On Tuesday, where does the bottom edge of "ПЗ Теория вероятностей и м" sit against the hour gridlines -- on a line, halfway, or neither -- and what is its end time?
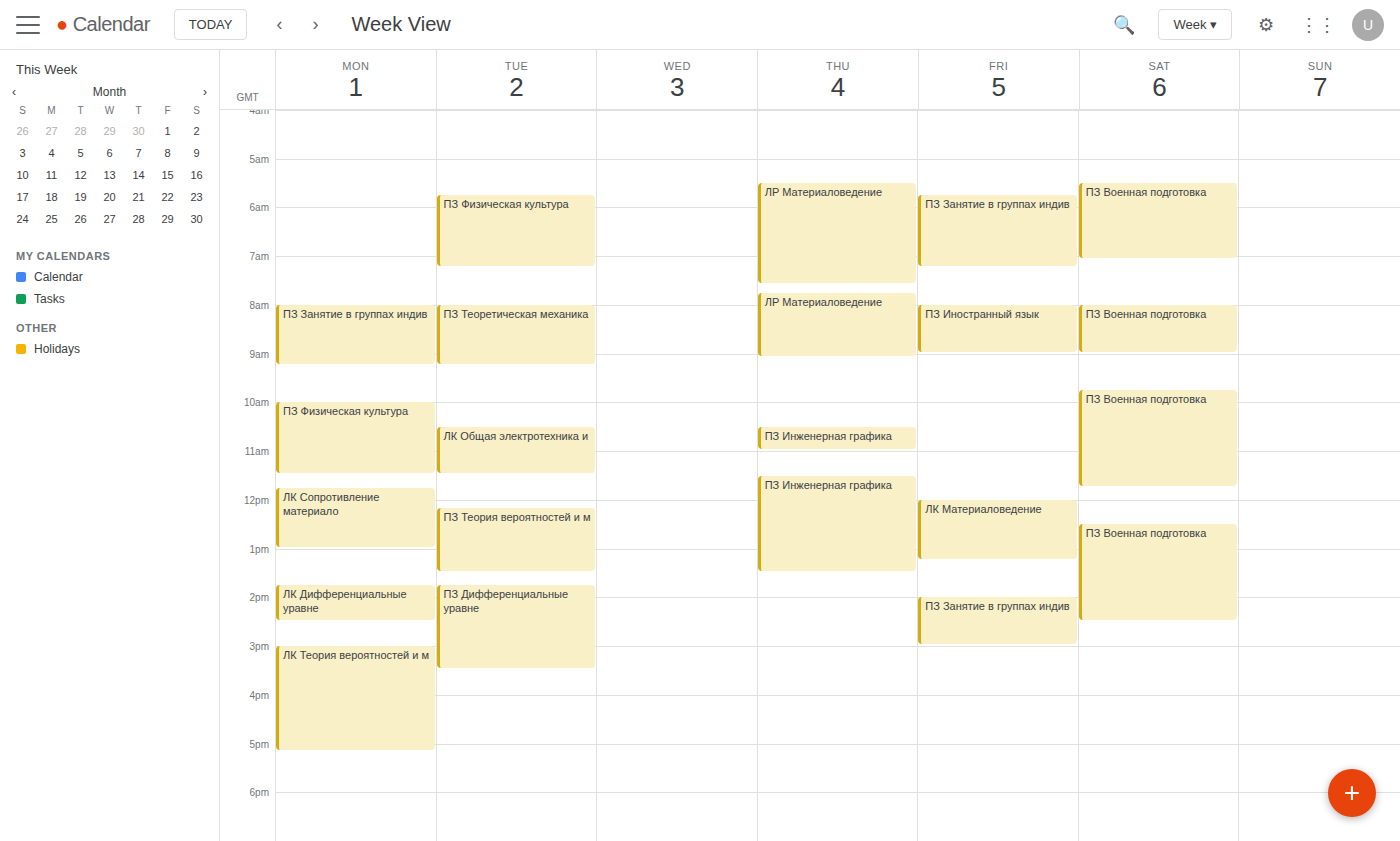
1:30 PM -- halfway between the 1 PM and 2 PM lines.